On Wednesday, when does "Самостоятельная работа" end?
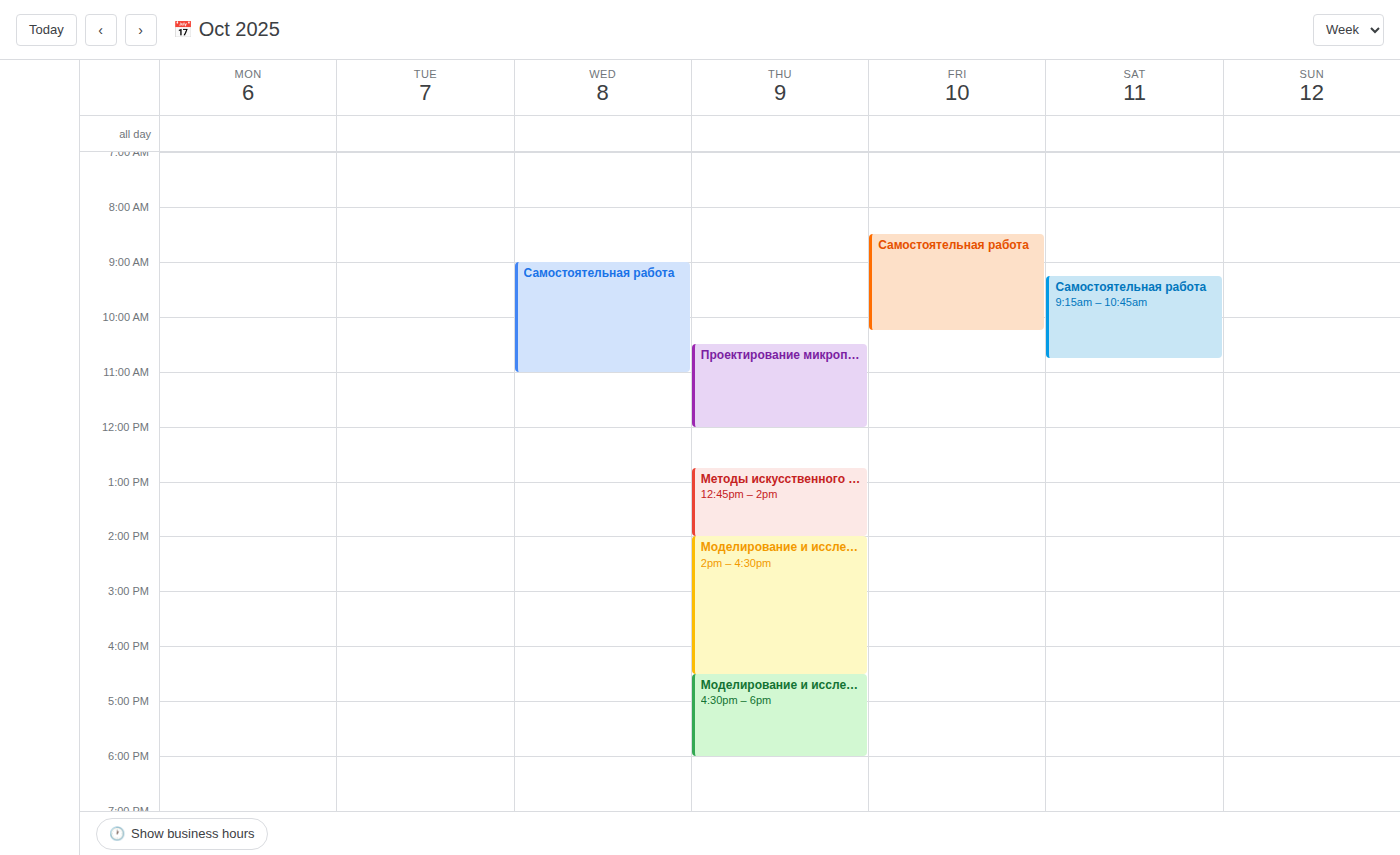
11:00 AM